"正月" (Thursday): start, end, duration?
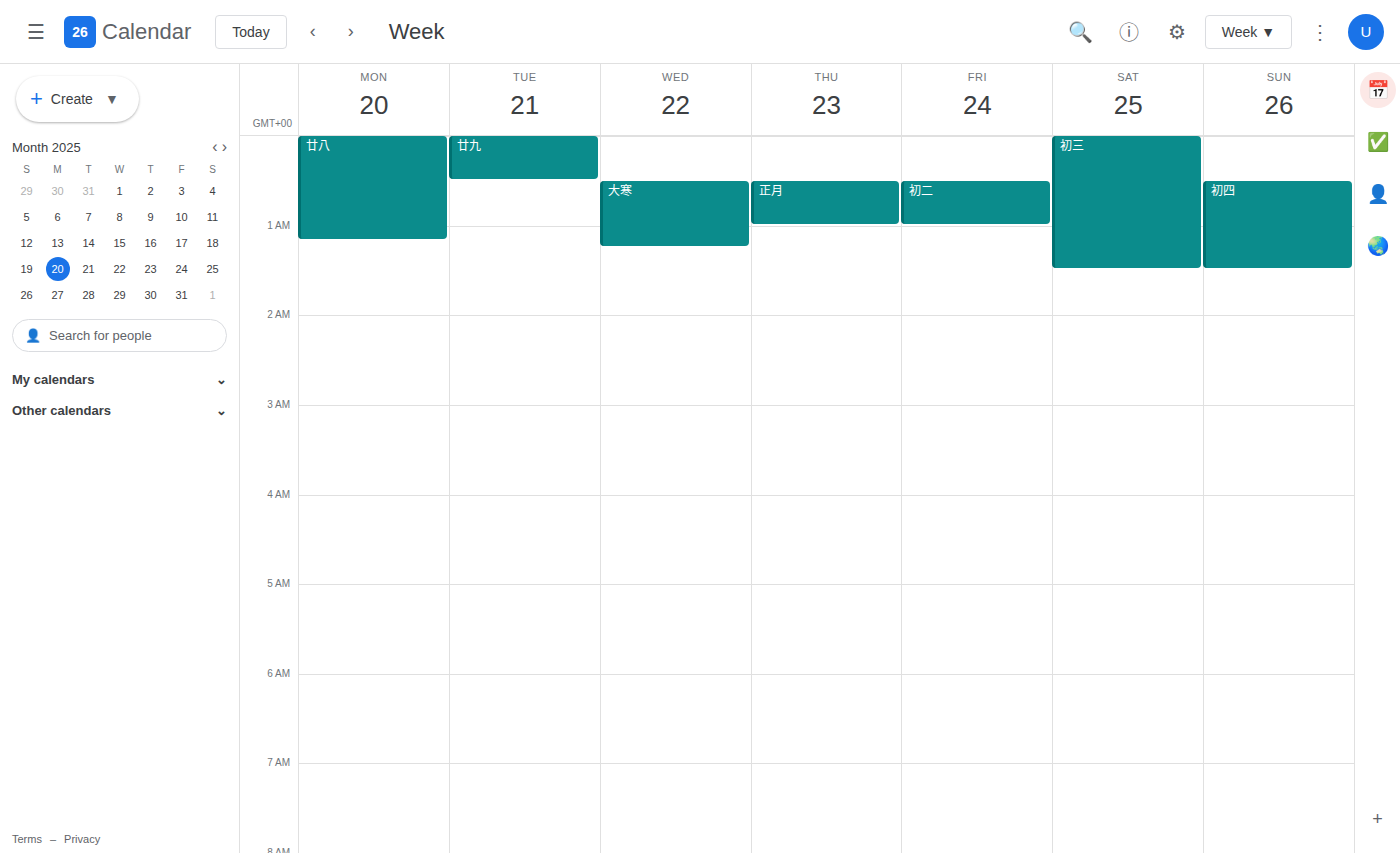
12:30 AM to 1:00 AM, 30 minutes